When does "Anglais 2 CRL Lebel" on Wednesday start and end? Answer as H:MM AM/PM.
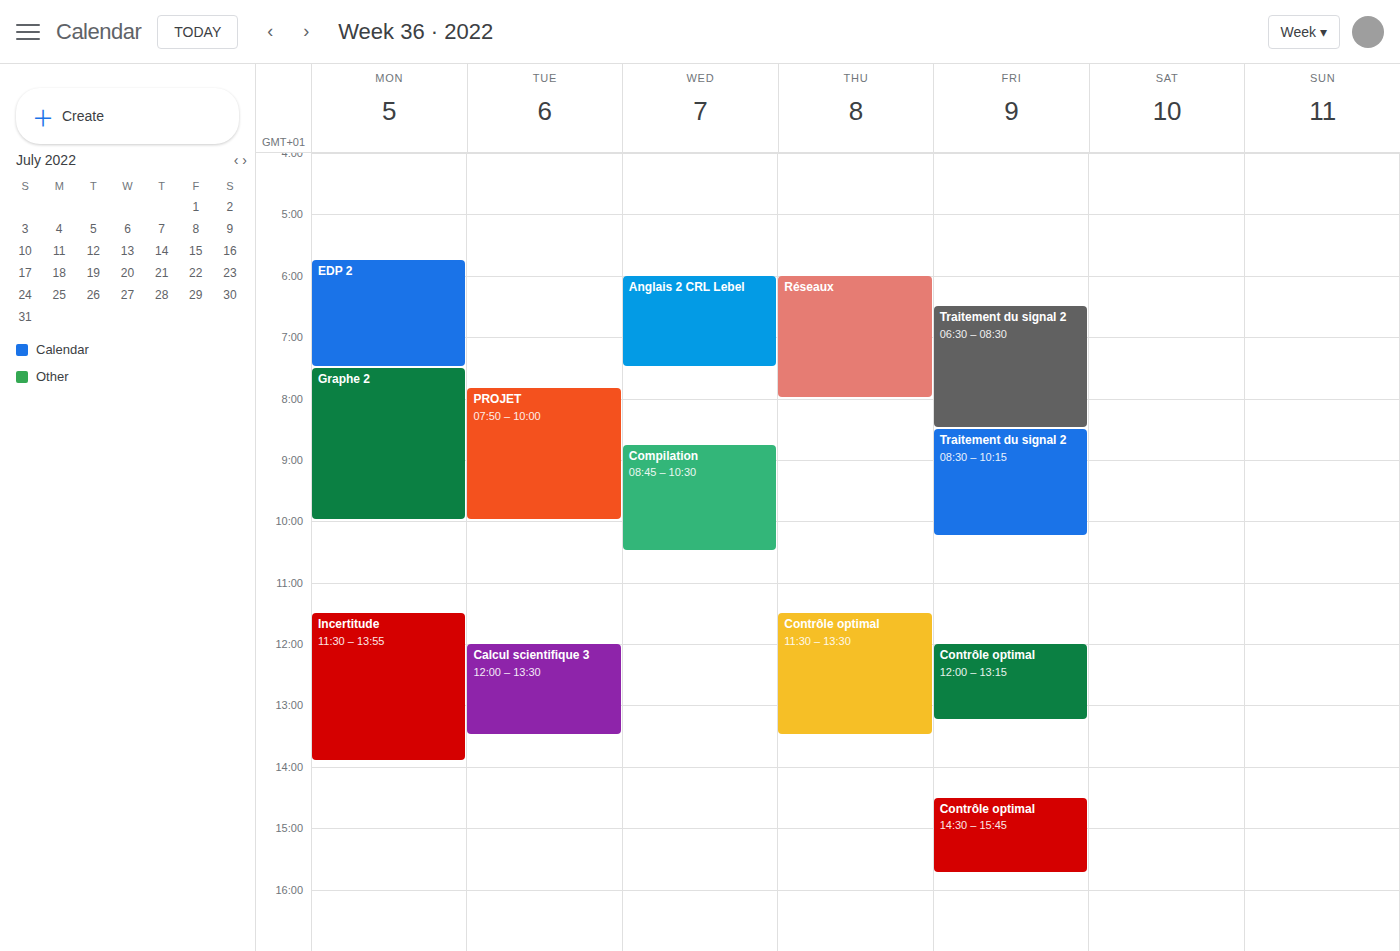
6:00 AM to 7:30 AM